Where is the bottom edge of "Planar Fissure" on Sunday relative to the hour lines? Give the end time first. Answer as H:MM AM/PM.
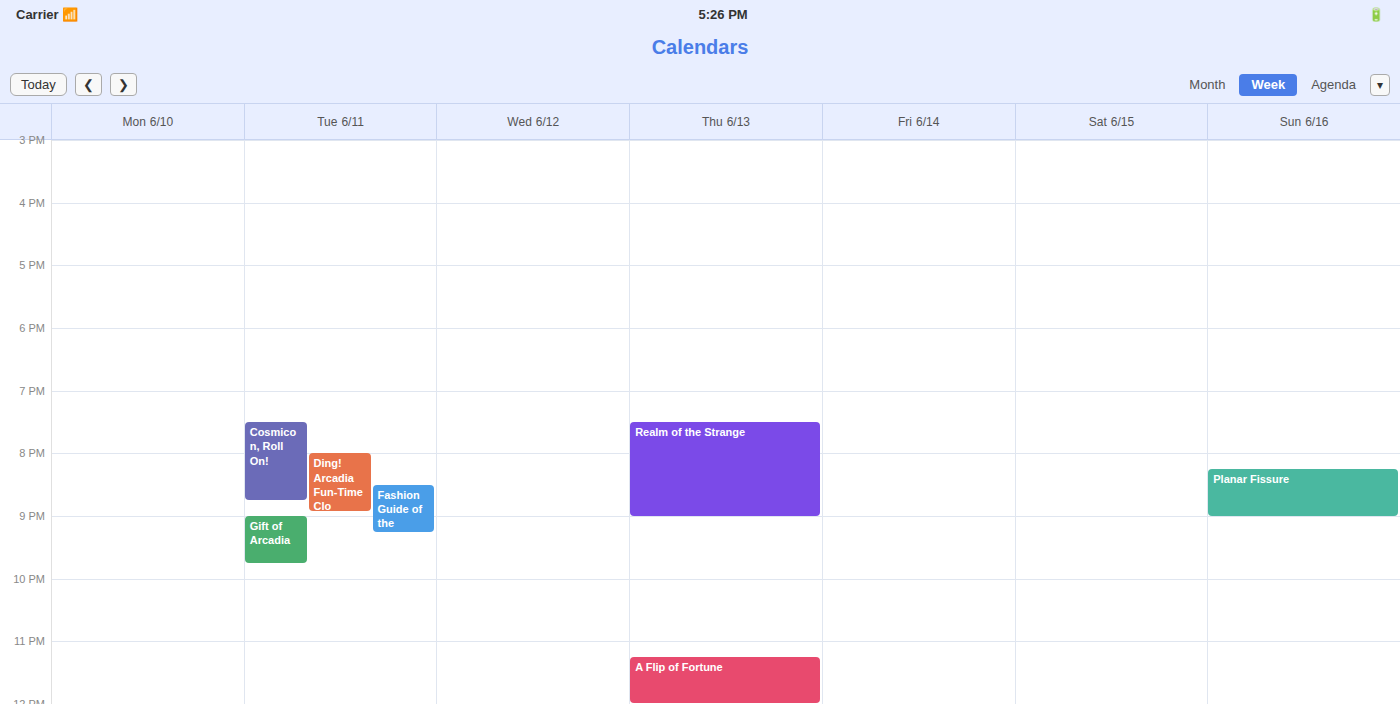
9:00 PM -- exactly on the 9 PM line.